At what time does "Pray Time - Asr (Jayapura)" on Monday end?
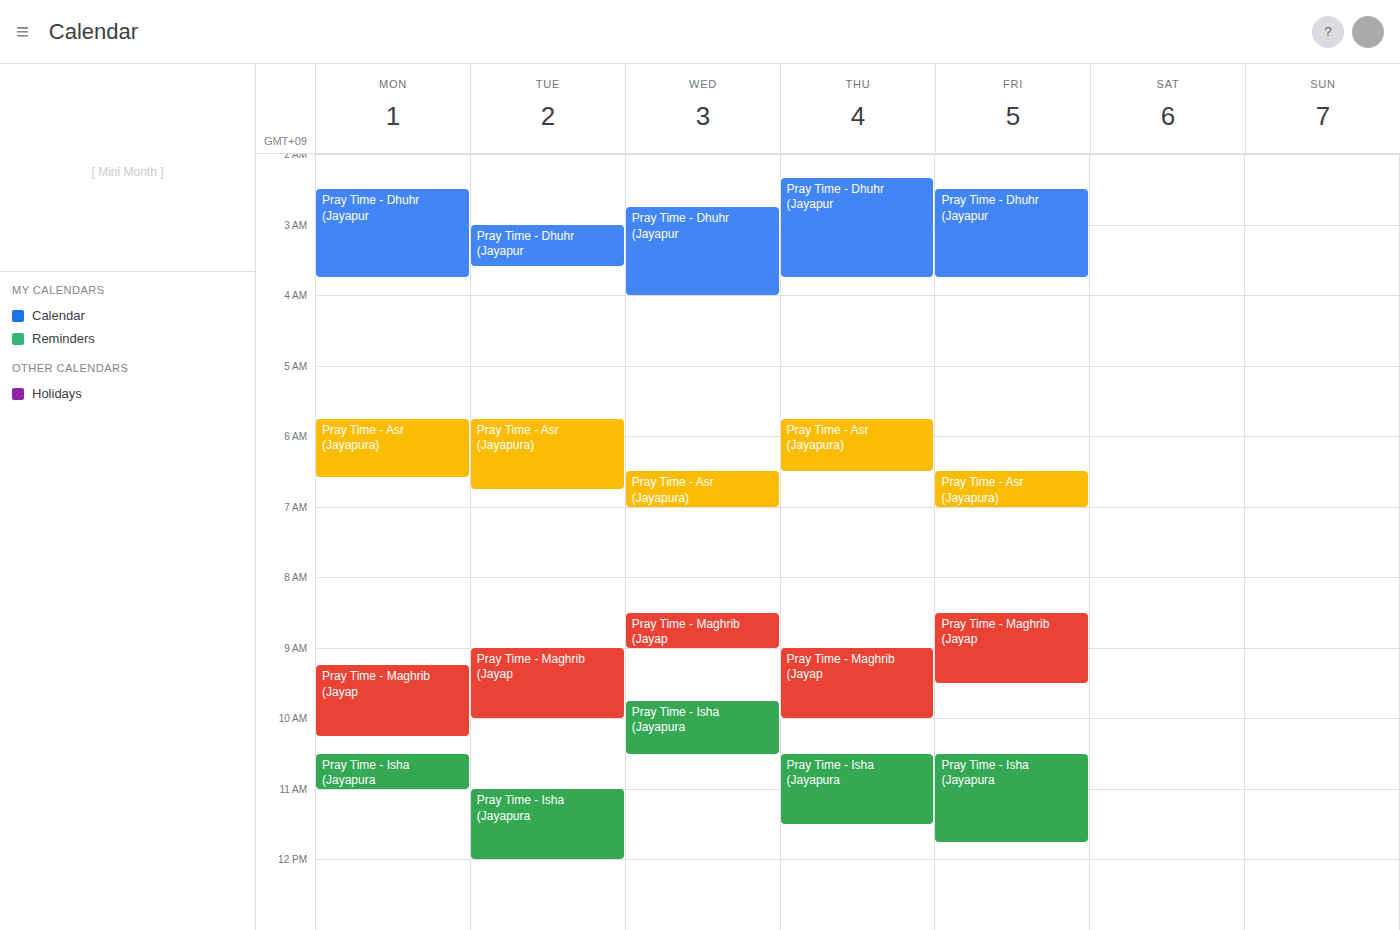
6:35 AM